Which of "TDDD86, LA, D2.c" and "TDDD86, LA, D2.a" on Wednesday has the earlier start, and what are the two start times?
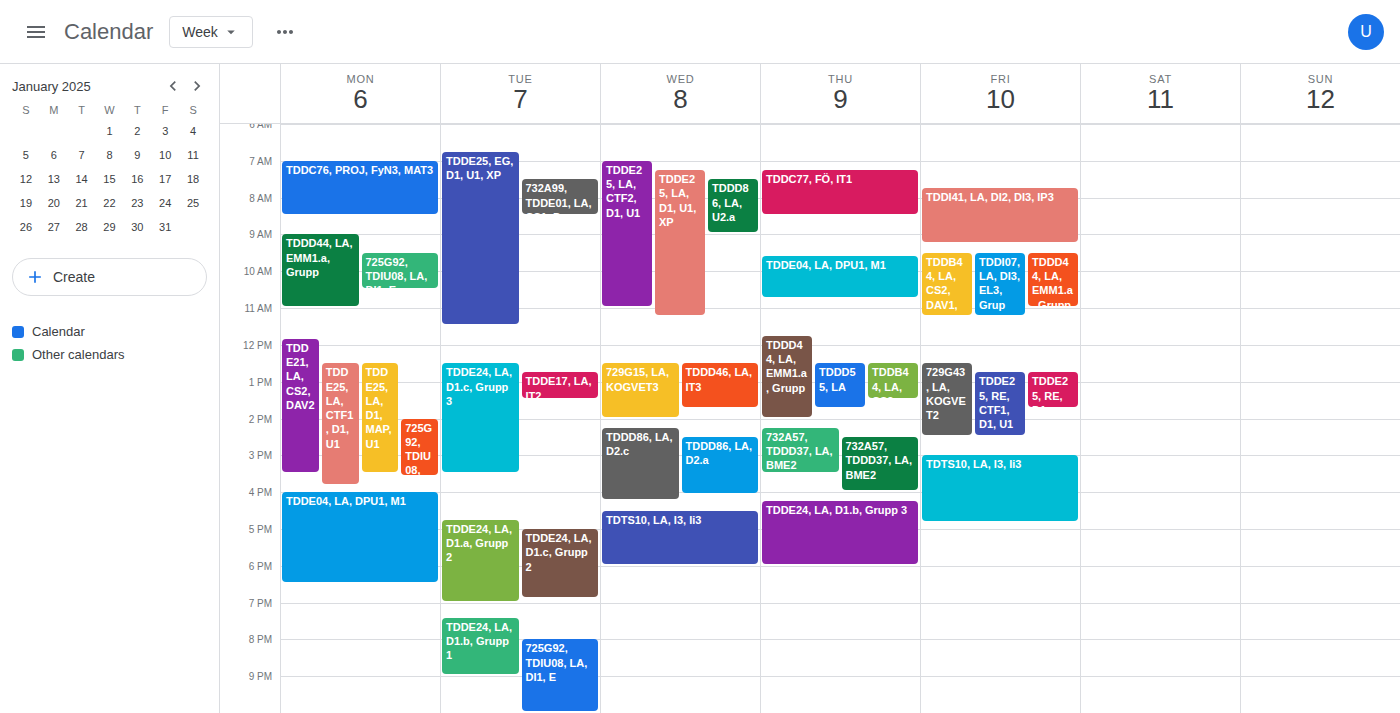
"TDDD86, LA, D2.c" 2:15 PM; "TDDD86, LA, D2.a" 2:30 PM.